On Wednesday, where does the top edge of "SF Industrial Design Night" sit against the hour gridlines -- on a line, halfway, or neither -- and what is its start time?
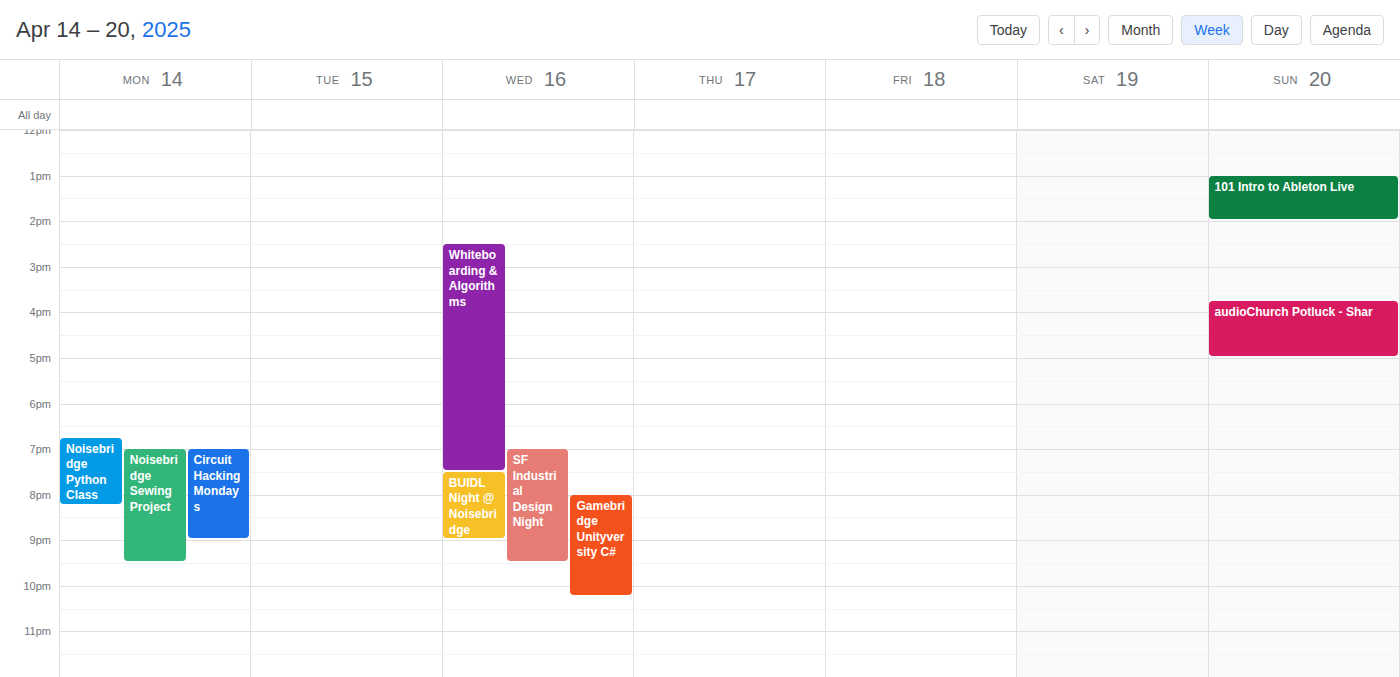
7:00 PM -- exactly on the 7 PM line.